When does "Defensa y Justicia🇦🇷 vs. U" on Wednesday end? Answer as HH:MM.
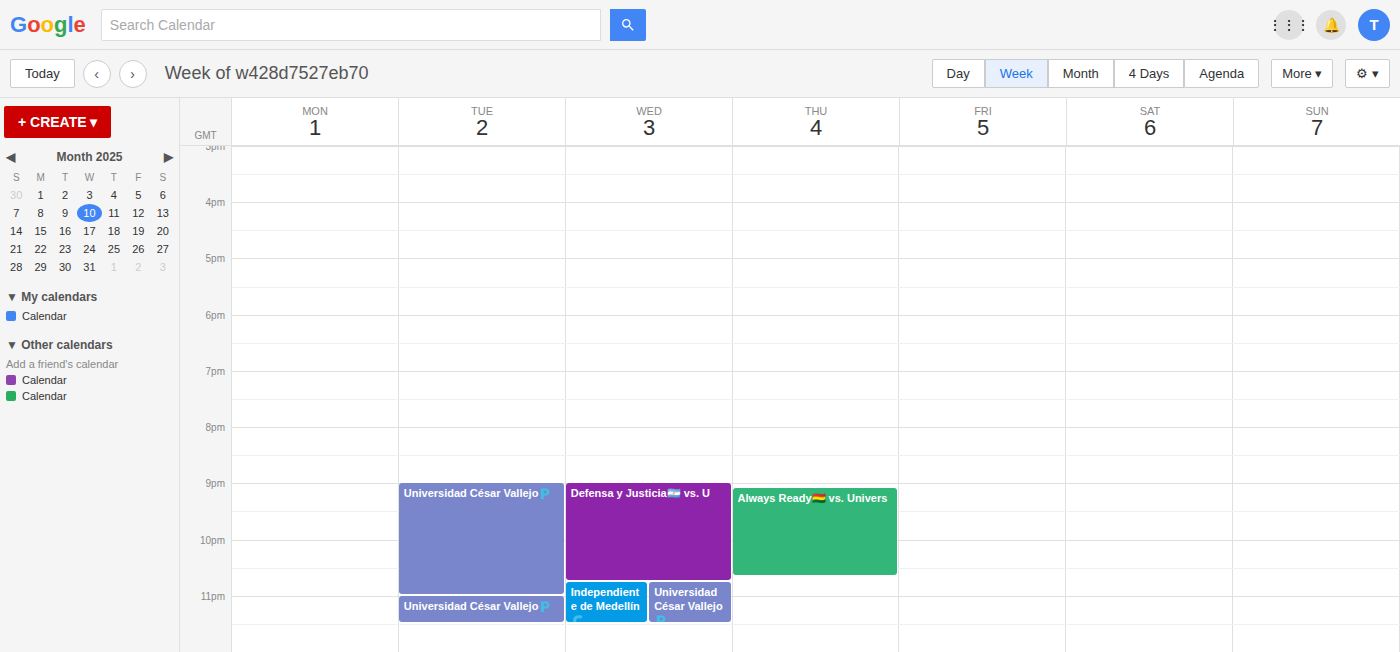
22:45